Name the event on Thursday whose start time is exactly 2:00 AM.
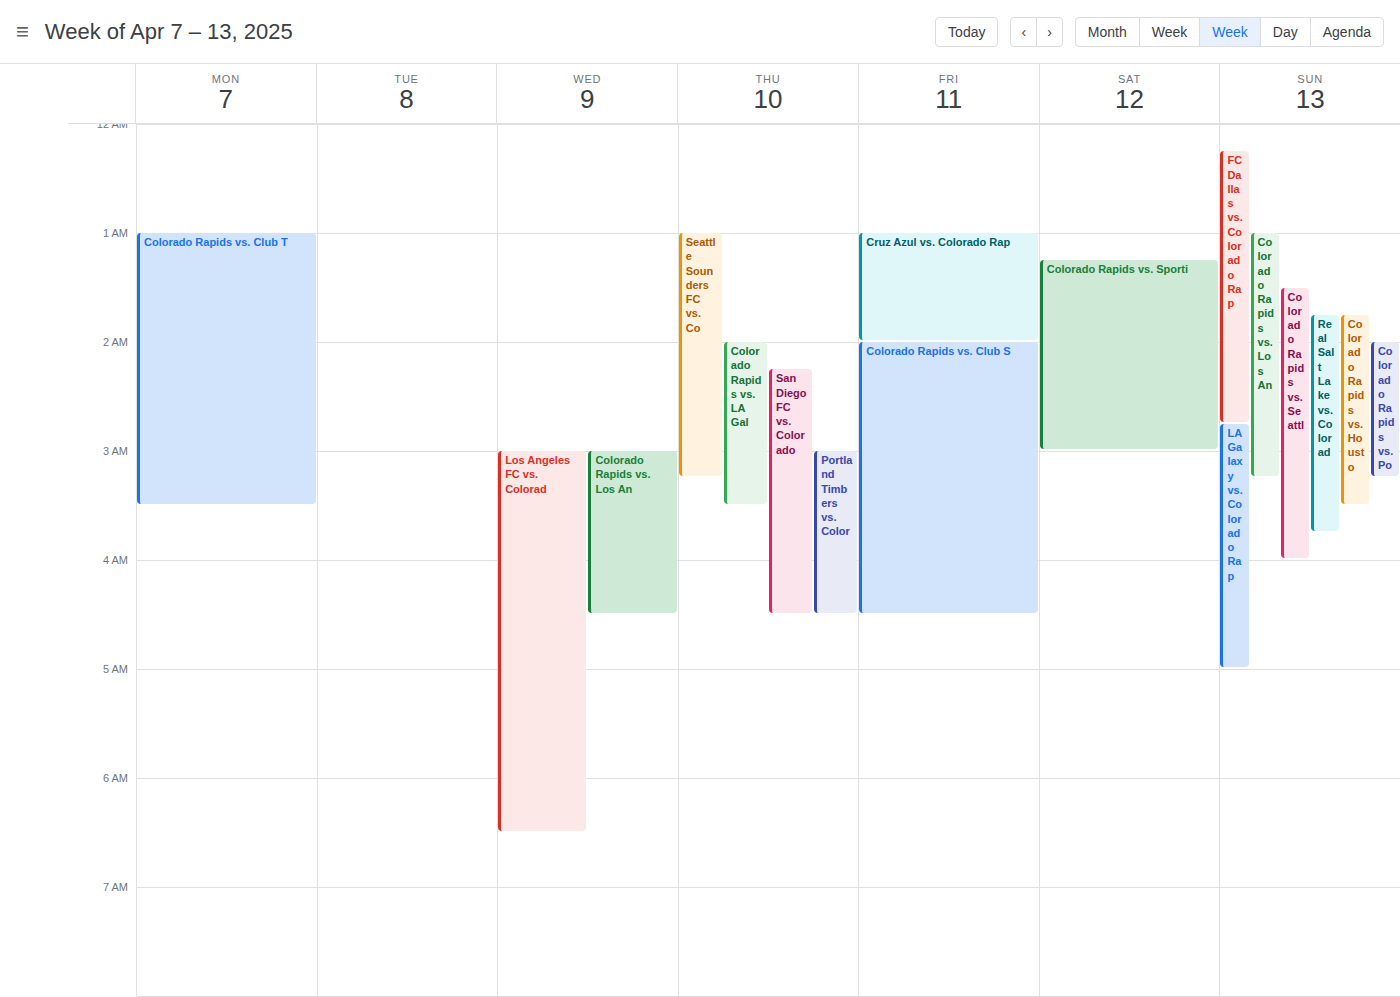
"Colorado Rapids vs. LA Gal"